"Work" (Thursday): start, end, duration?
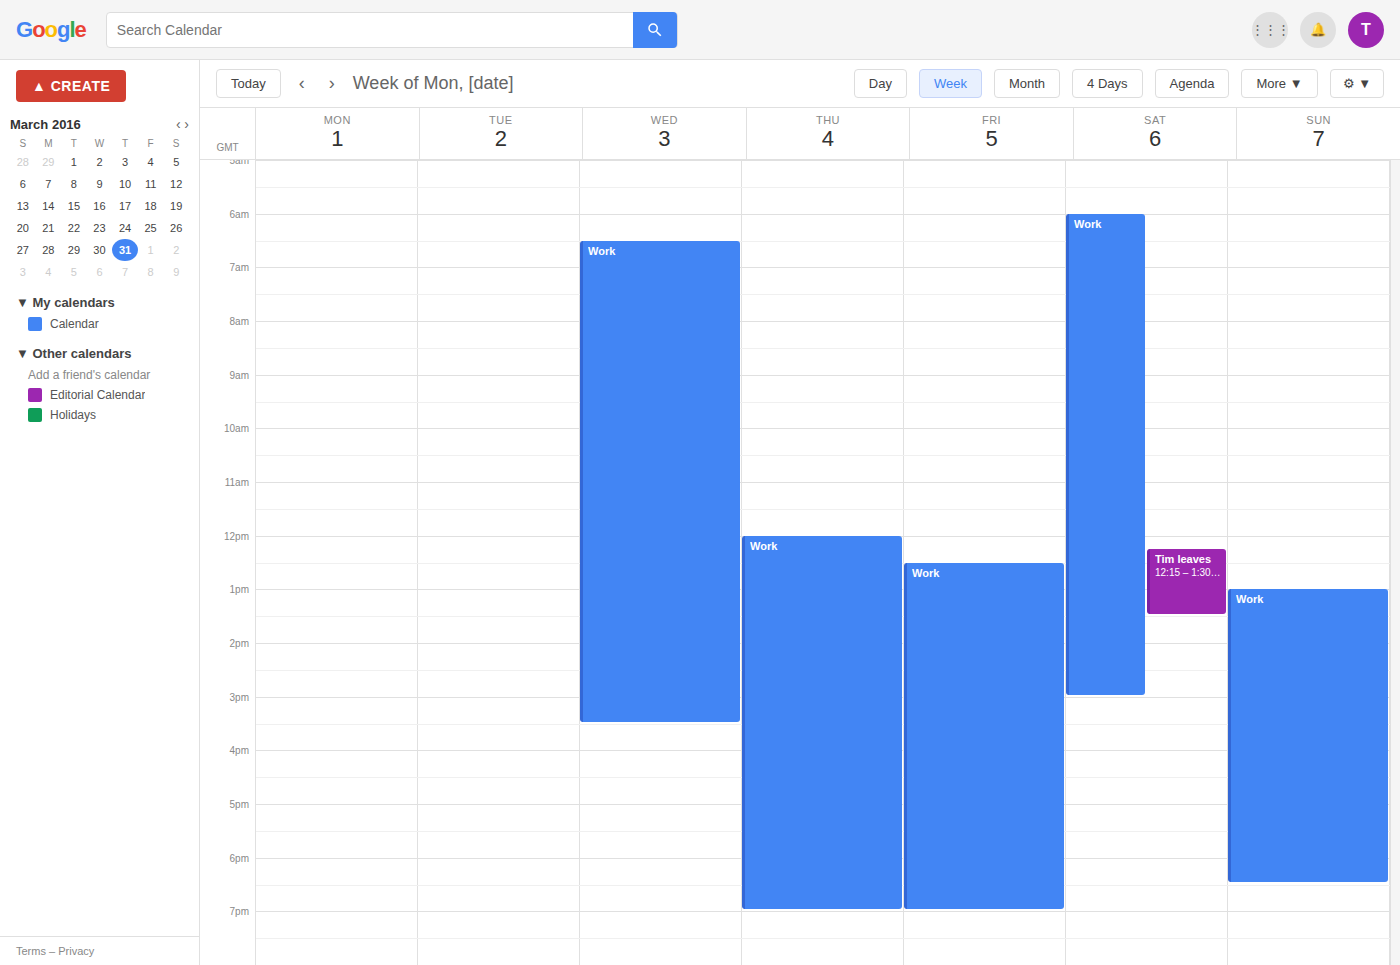
12:00 PM to 7:00 PM, 7 hours